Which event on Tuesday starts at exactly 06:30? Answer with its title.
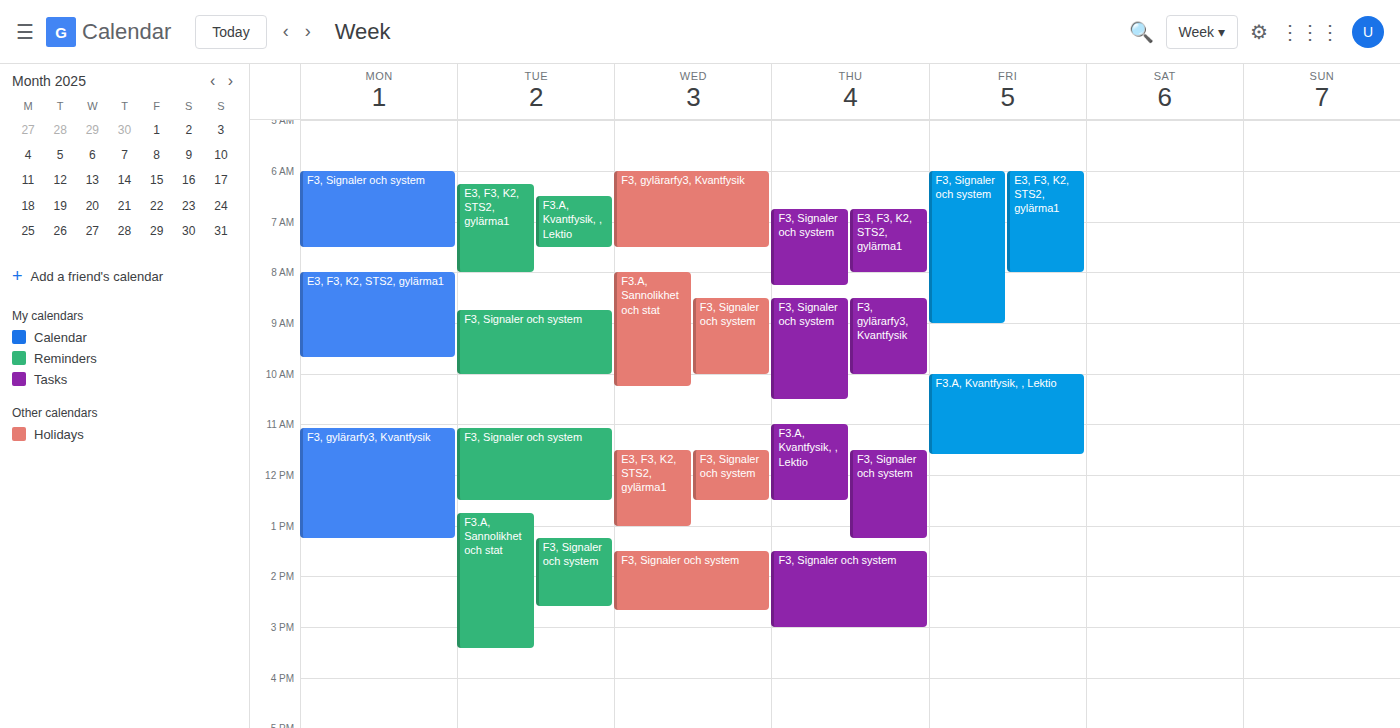
"F3.A, Kvantfysik, , Lektio"